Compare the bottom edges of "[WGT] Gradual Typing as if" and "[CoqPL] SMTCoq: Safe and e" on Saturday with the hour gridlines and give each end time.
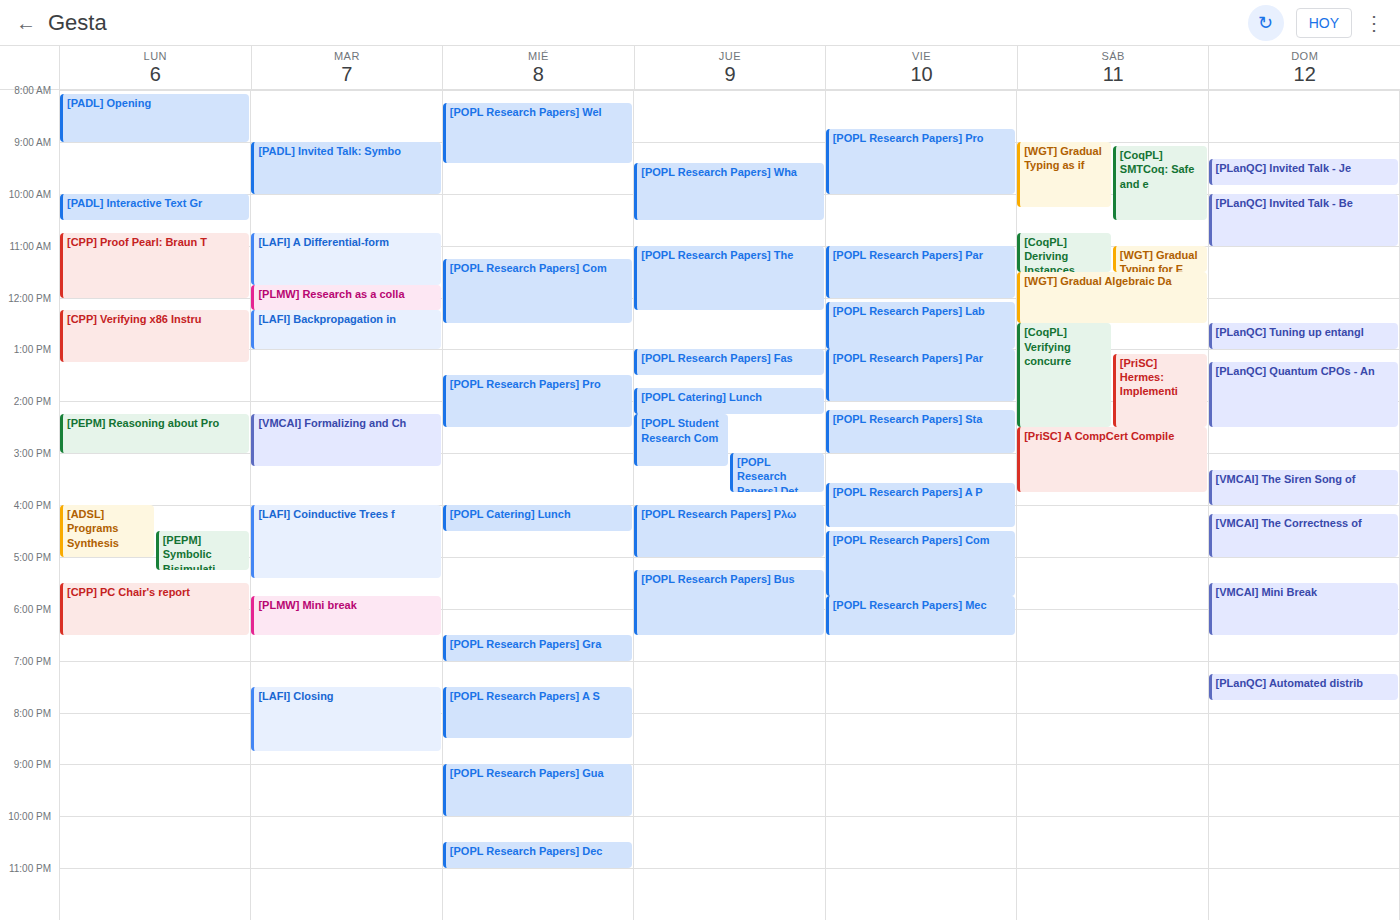
"[WGT] Gradual Typing as if": 10:15 AM, neither: a quarter of the way from the 10 AM line to the 11 AM line. "[CoqPL] SMTCoq: Safe and e": 10:30 AM, halfway between the 10 AM and 11 AM lines.